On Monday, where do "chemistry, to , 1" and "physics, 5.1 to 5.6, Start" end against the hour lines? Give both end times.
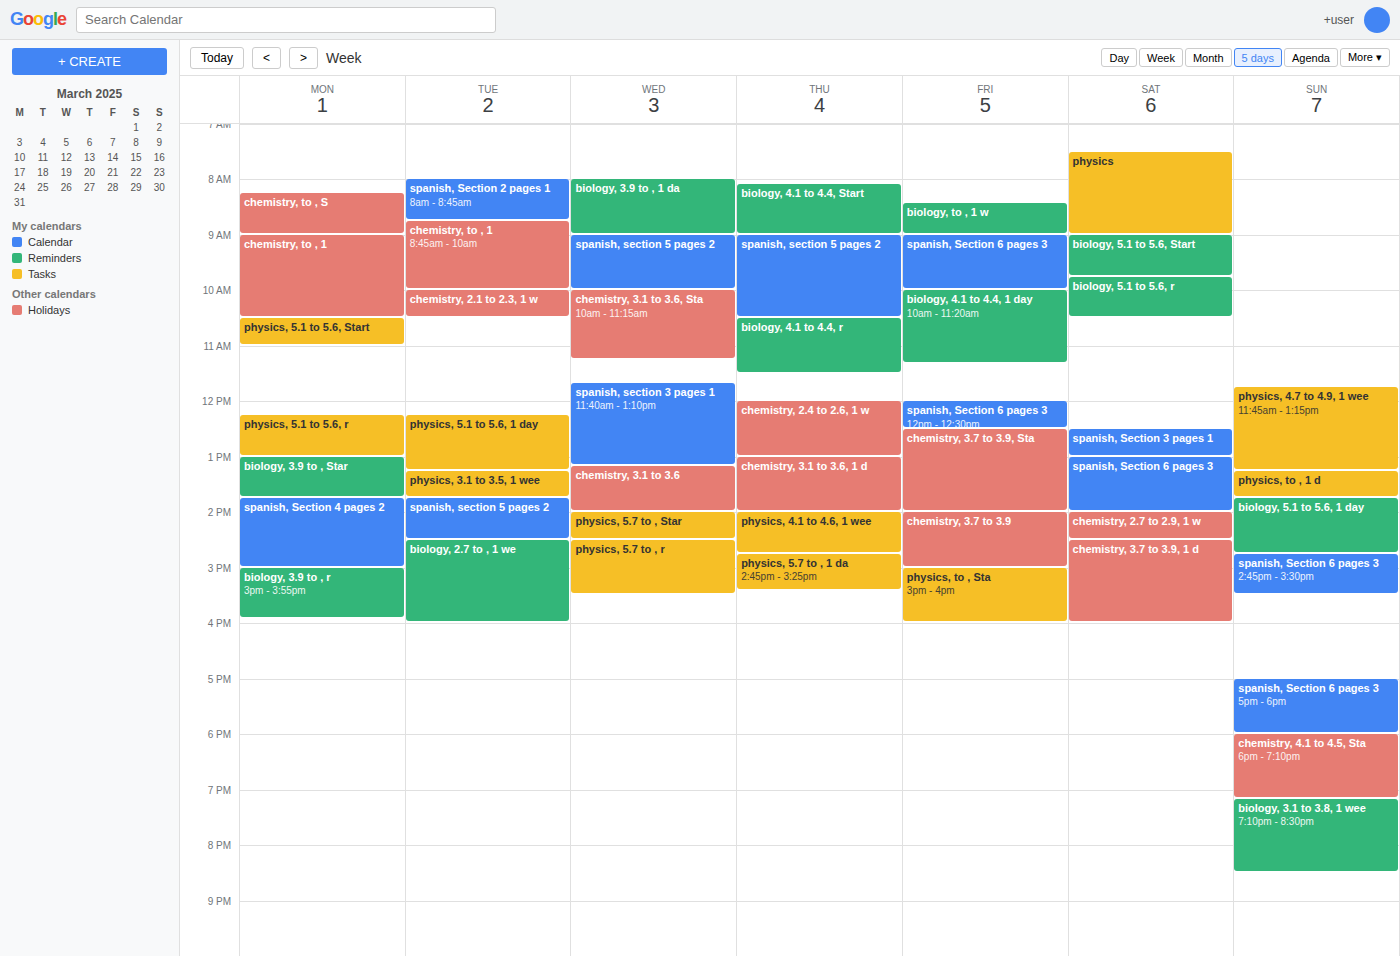
"chemistry, to , 1": 10:30 AM, halfway between the 10 AM and 11 AM lines. "physics, 5.1 to 5.6, Start": 11:00 AM, exactly on the 11 AM line.